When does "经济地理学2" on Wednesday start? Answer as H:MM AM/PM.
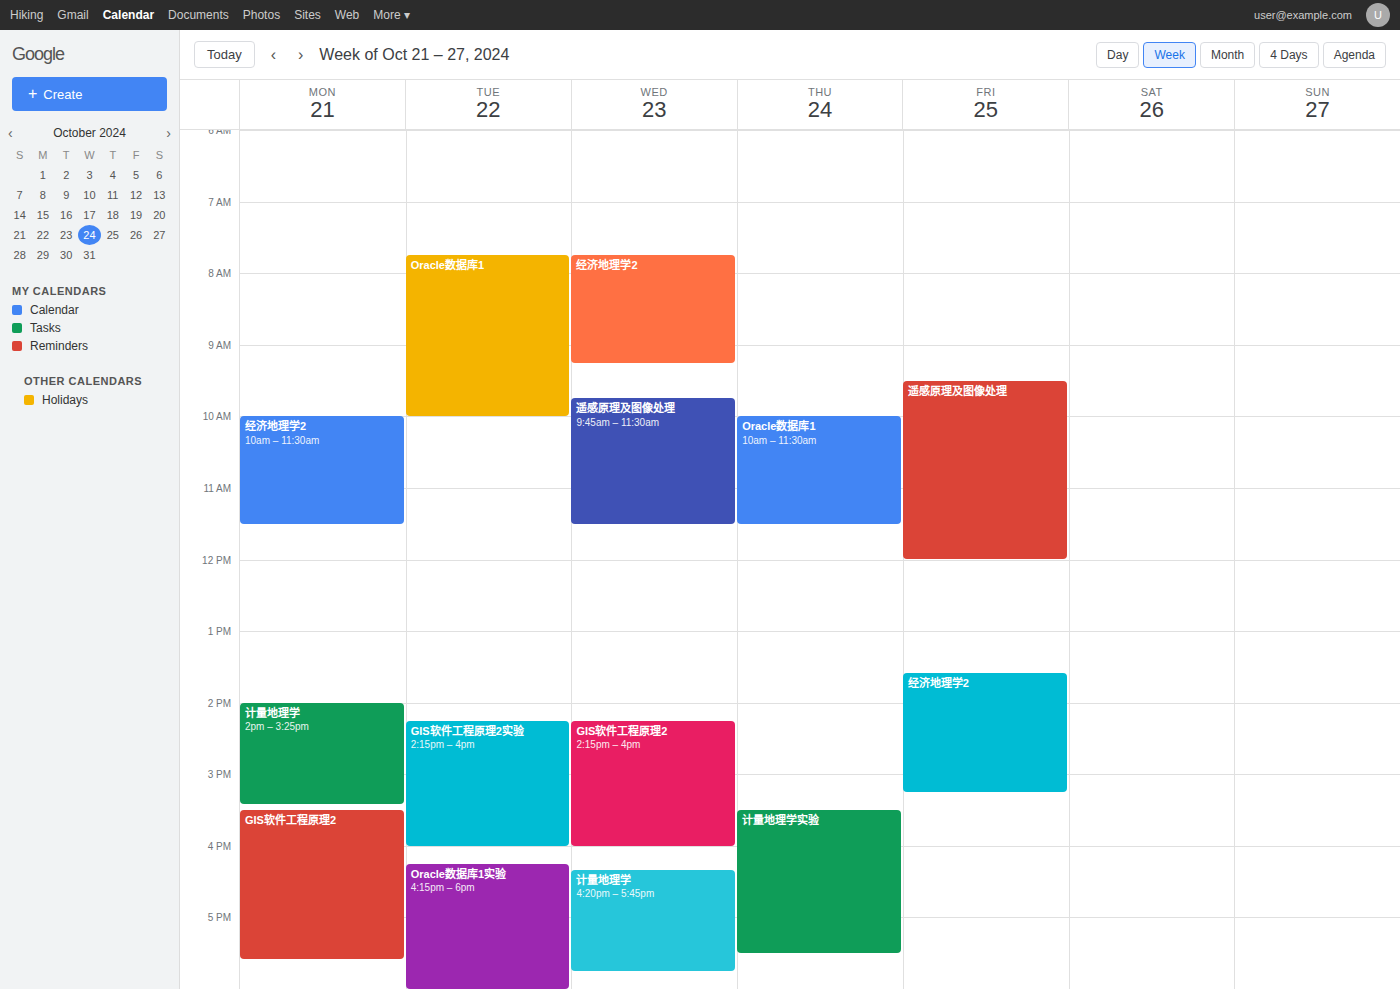
7:45 AM